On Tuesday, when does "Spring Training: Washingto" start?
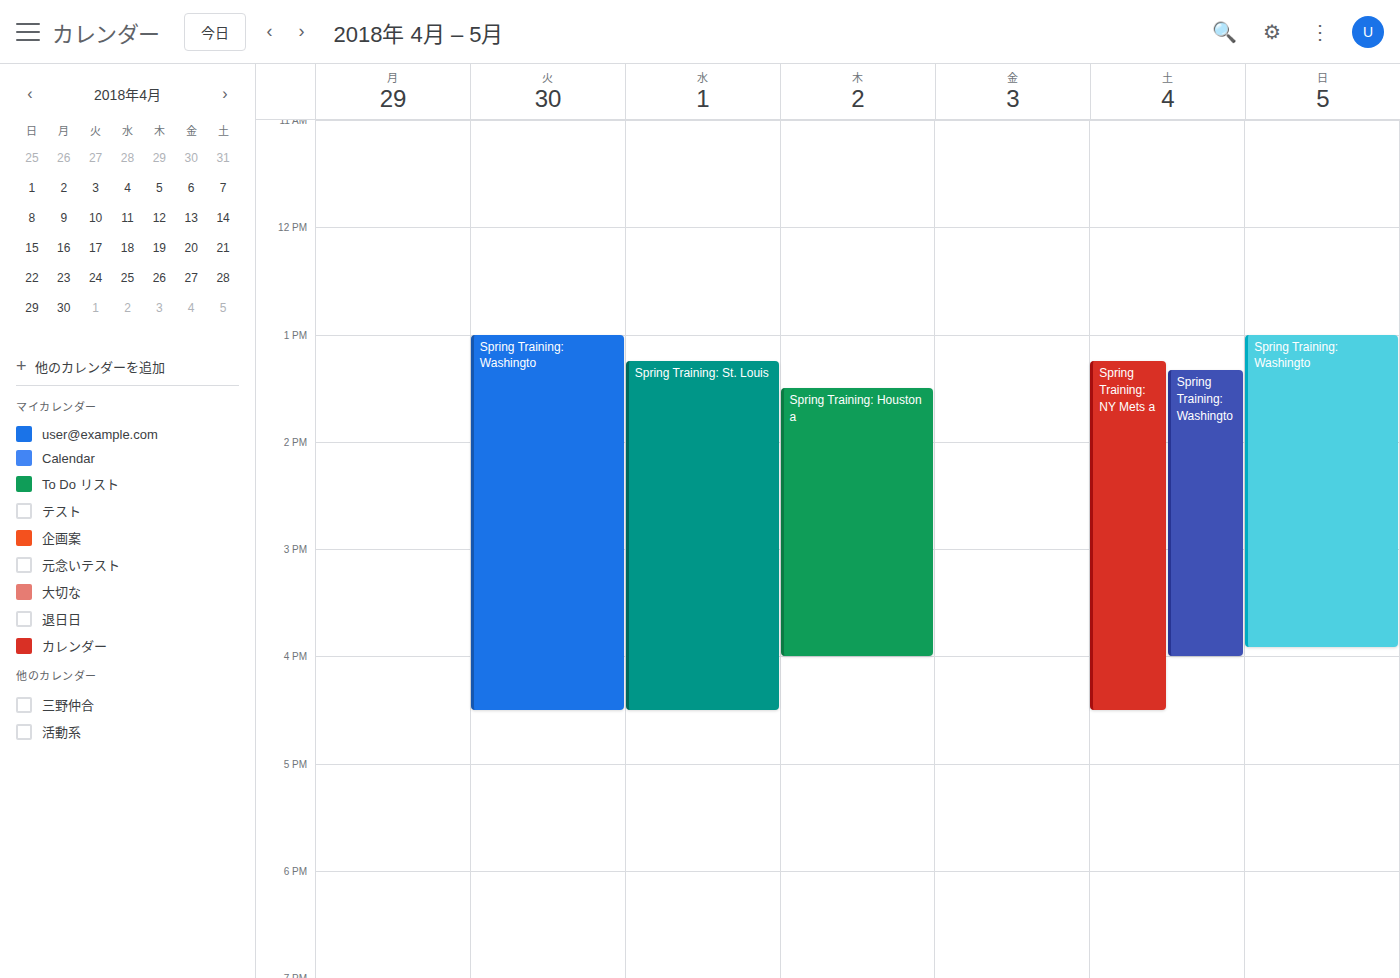
1:00 PM